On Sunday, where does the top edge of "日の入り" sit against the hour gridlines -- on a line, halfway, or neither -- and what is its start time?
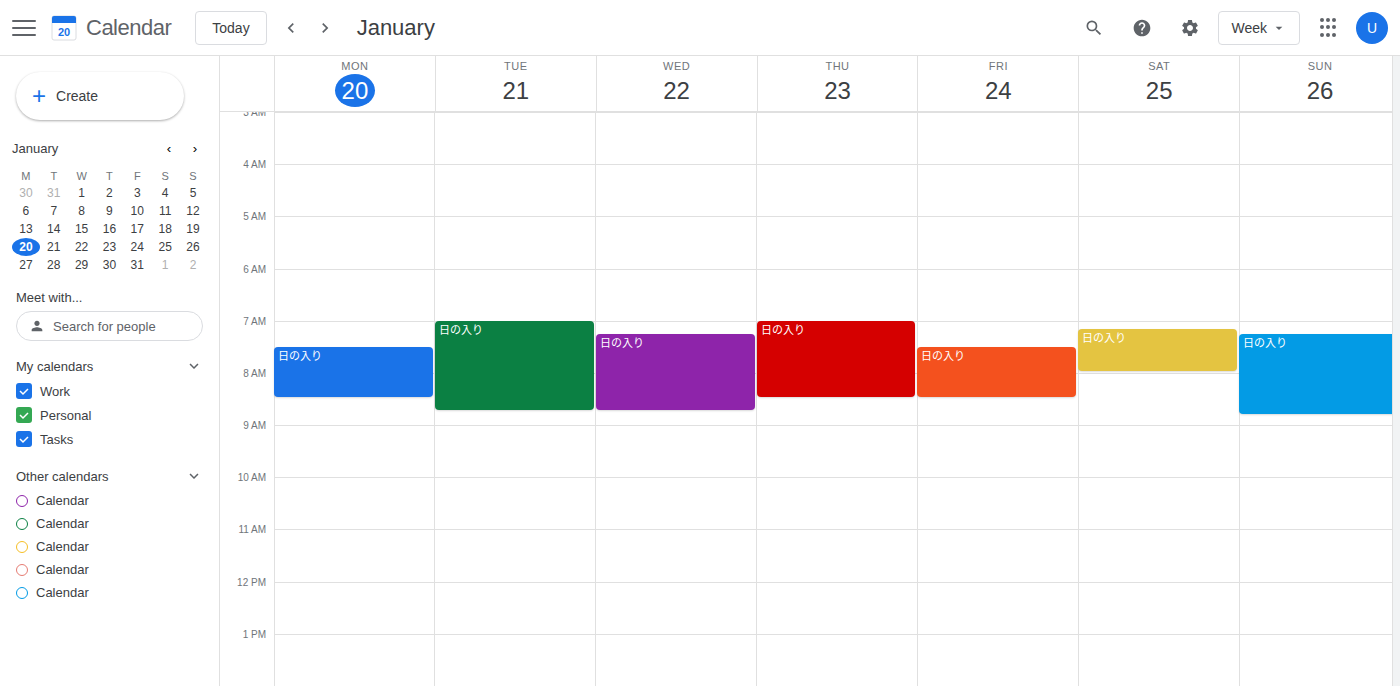
7:15 AM -- neither: a quarter of the way from the 7 AM line to the 8 AM line.